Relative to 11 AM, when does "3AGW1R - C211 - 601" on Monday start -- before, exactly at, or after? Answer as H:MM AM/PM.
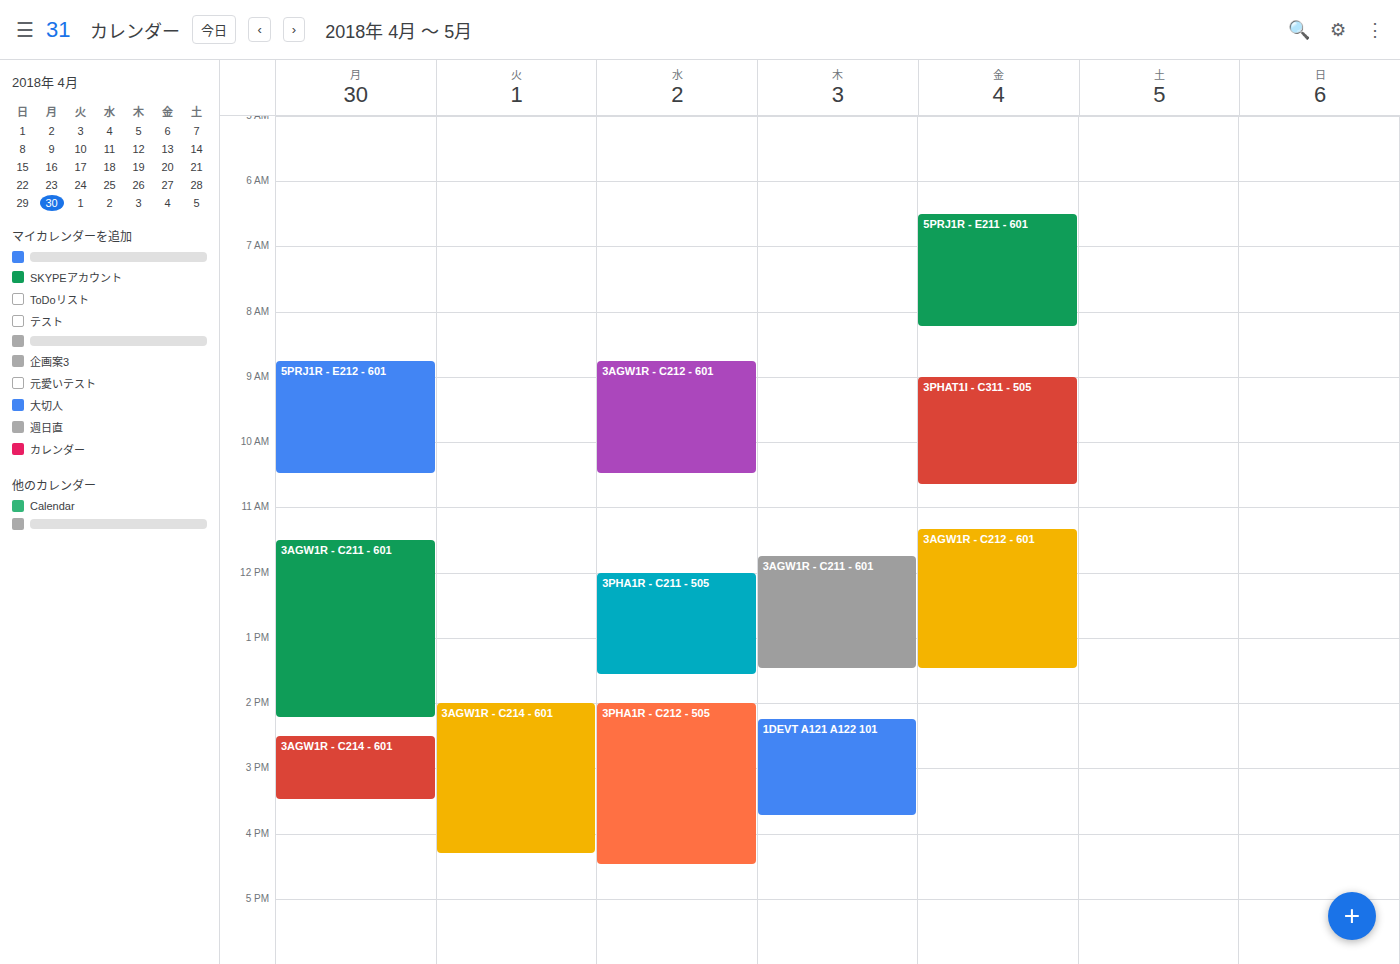
11:30 AM -- after 11 AM, 30 minutes below the 11 AM line.